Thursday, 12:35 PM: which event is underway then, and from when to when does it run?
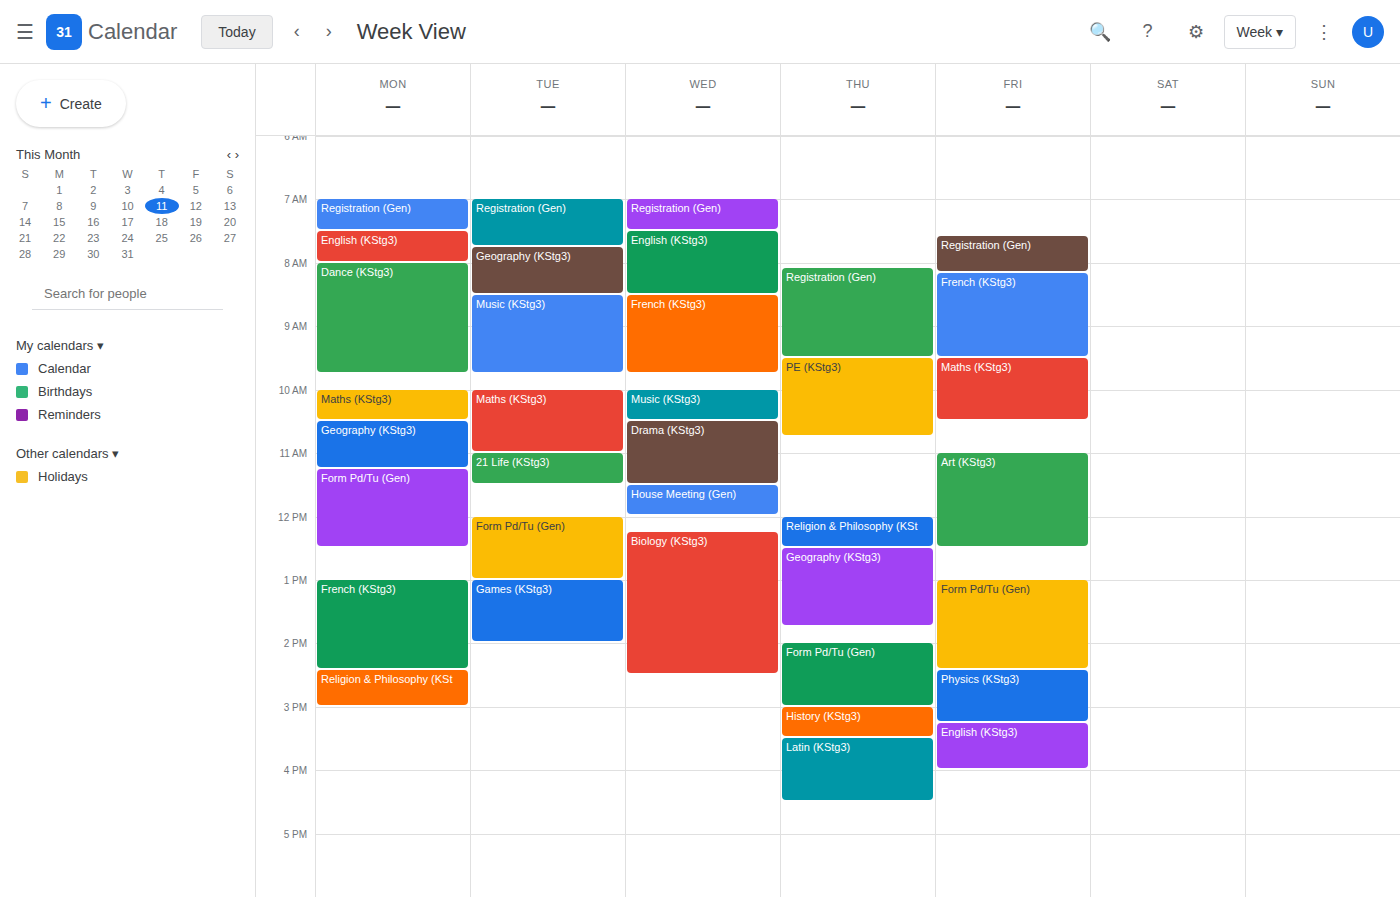
"Geography (KStg3)", 12:30 PM to 1:45 PM